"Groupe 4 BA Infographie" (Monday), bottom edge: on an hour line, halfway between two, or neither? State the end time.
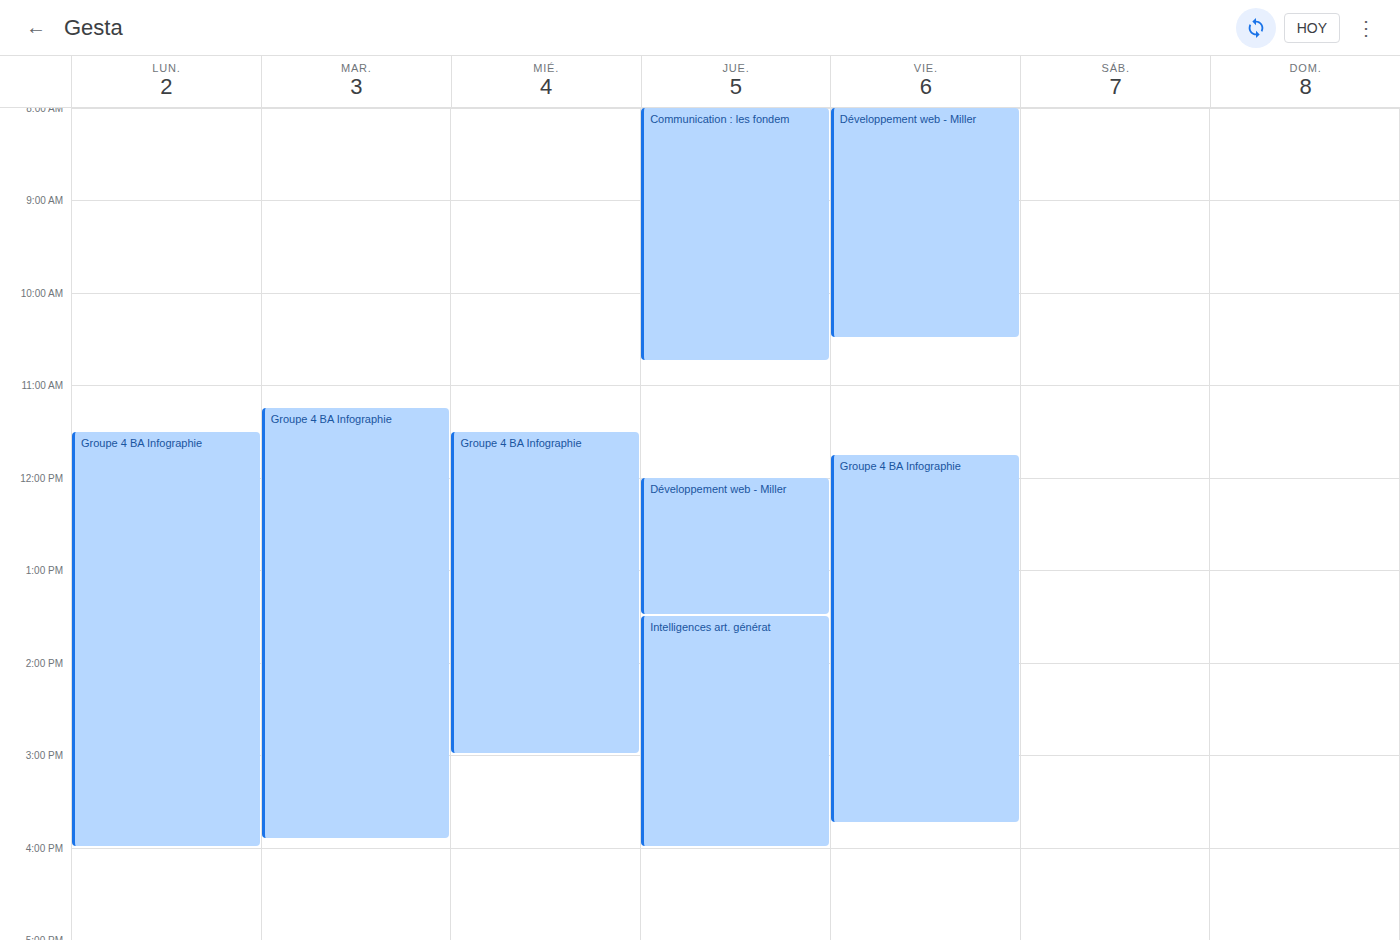
4:00 PM -- exactly on the 4 PM line.